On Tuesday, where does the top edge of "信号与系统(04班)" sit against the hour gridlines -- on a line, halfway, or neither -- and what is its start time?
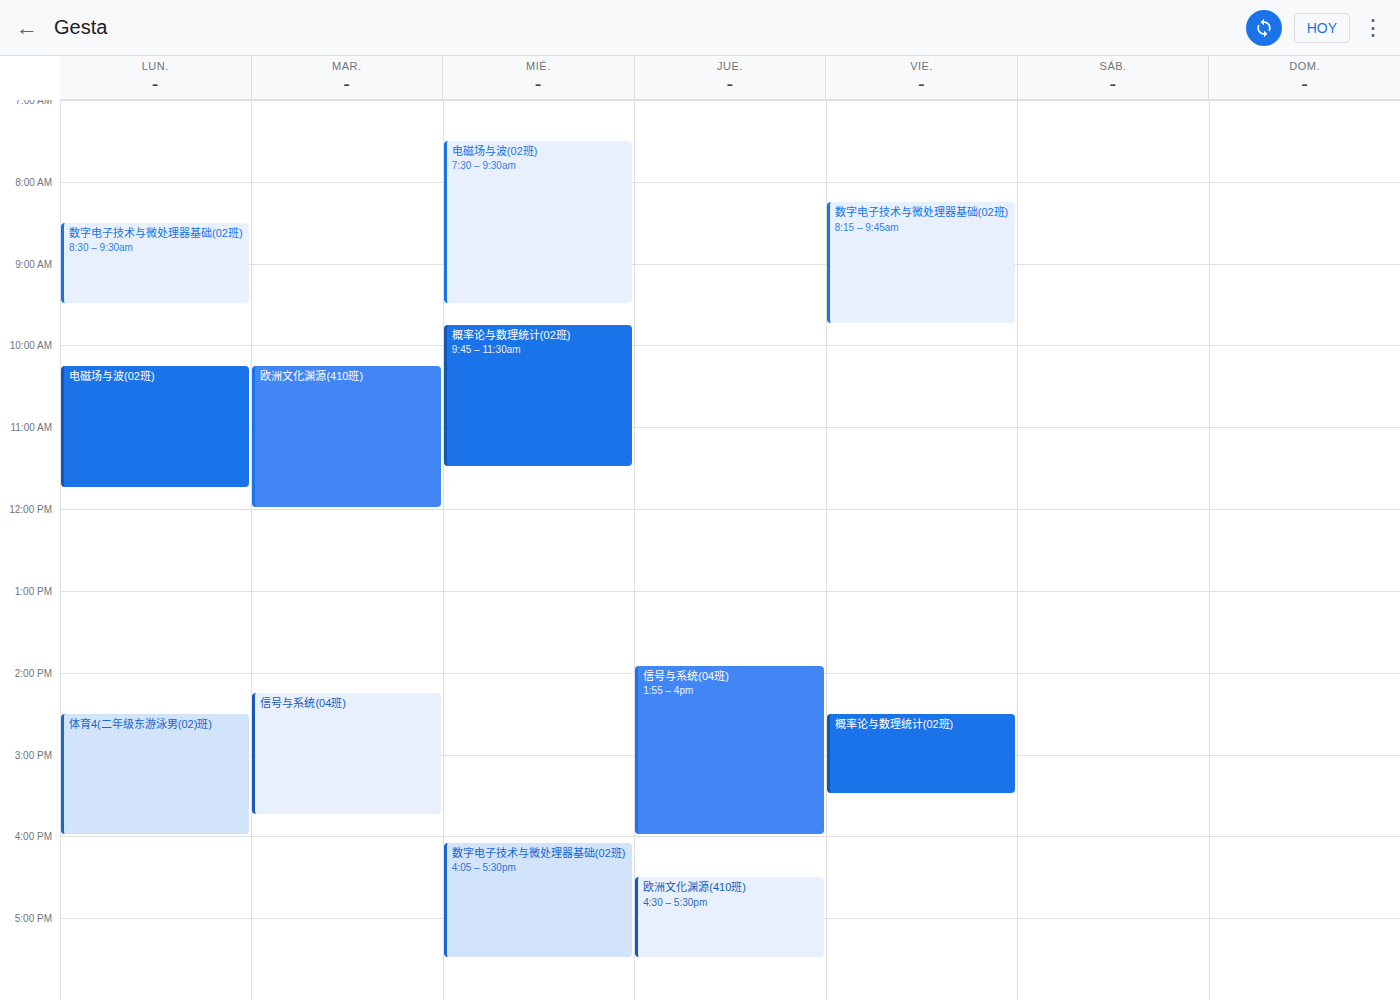
2:15 PM -- neither: a quarter of the way from the 2 PM line to the 3 PM line.